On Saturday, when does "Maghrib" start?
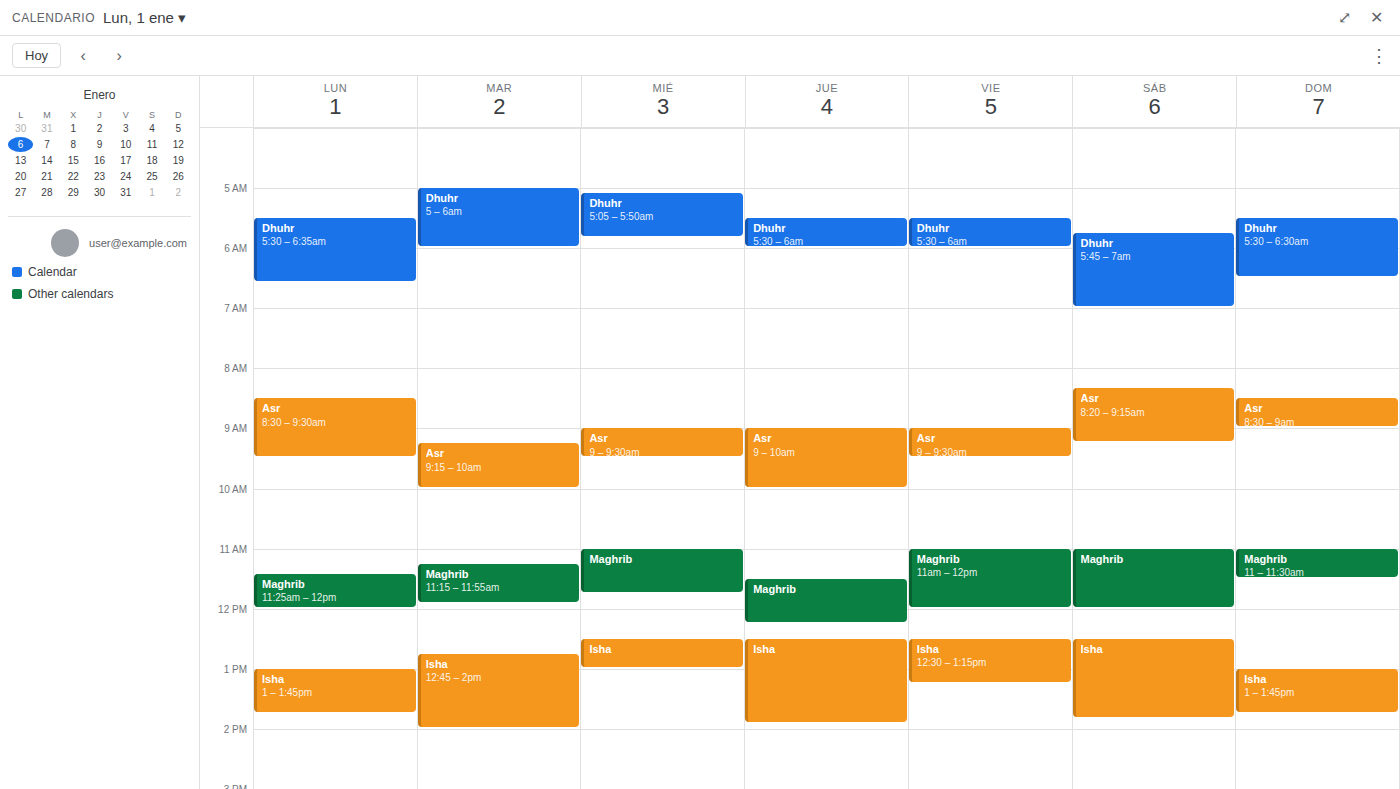
11:00 AM